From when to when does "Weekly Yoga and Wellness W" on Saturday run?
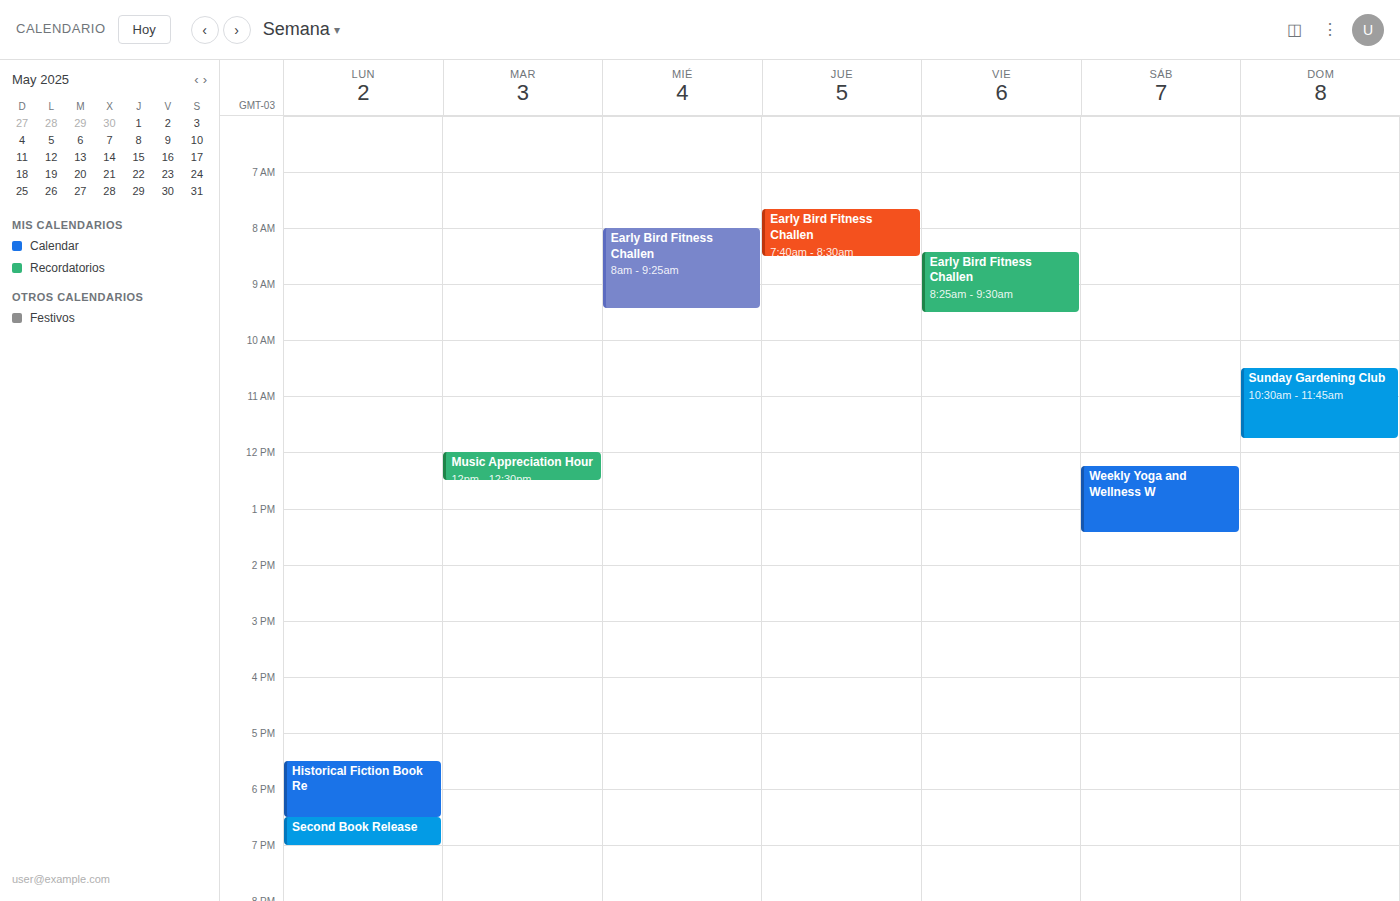
12:15 to 13:25